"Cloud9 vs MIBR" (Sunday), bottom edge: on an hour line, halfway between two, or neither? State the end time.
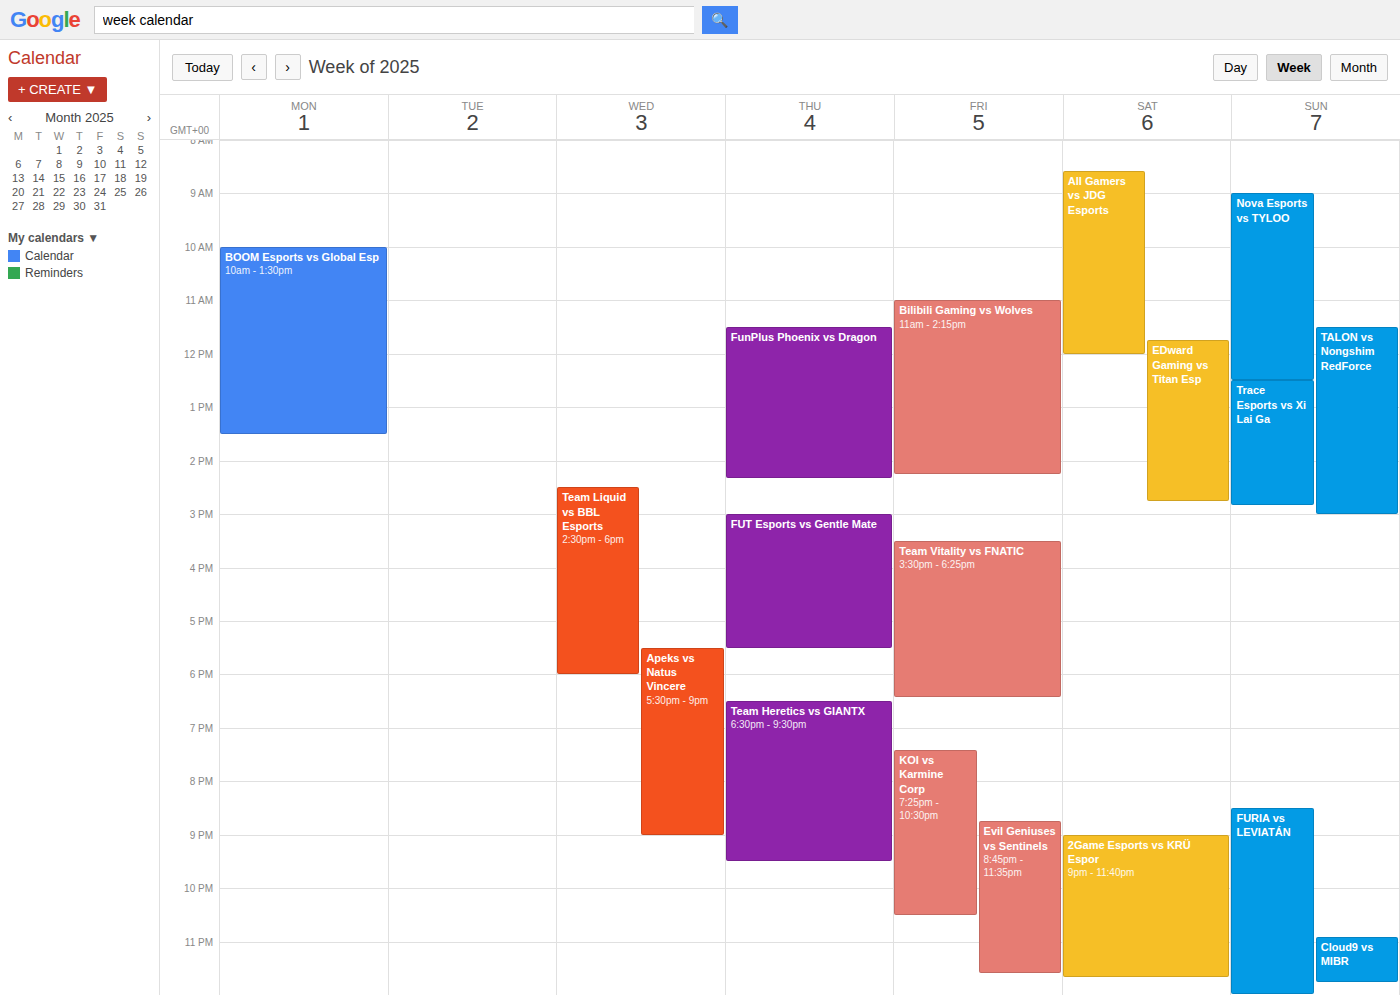
11:45 PM -- neither: three quarters of the way from the 11 PM line to the 12 AM line.